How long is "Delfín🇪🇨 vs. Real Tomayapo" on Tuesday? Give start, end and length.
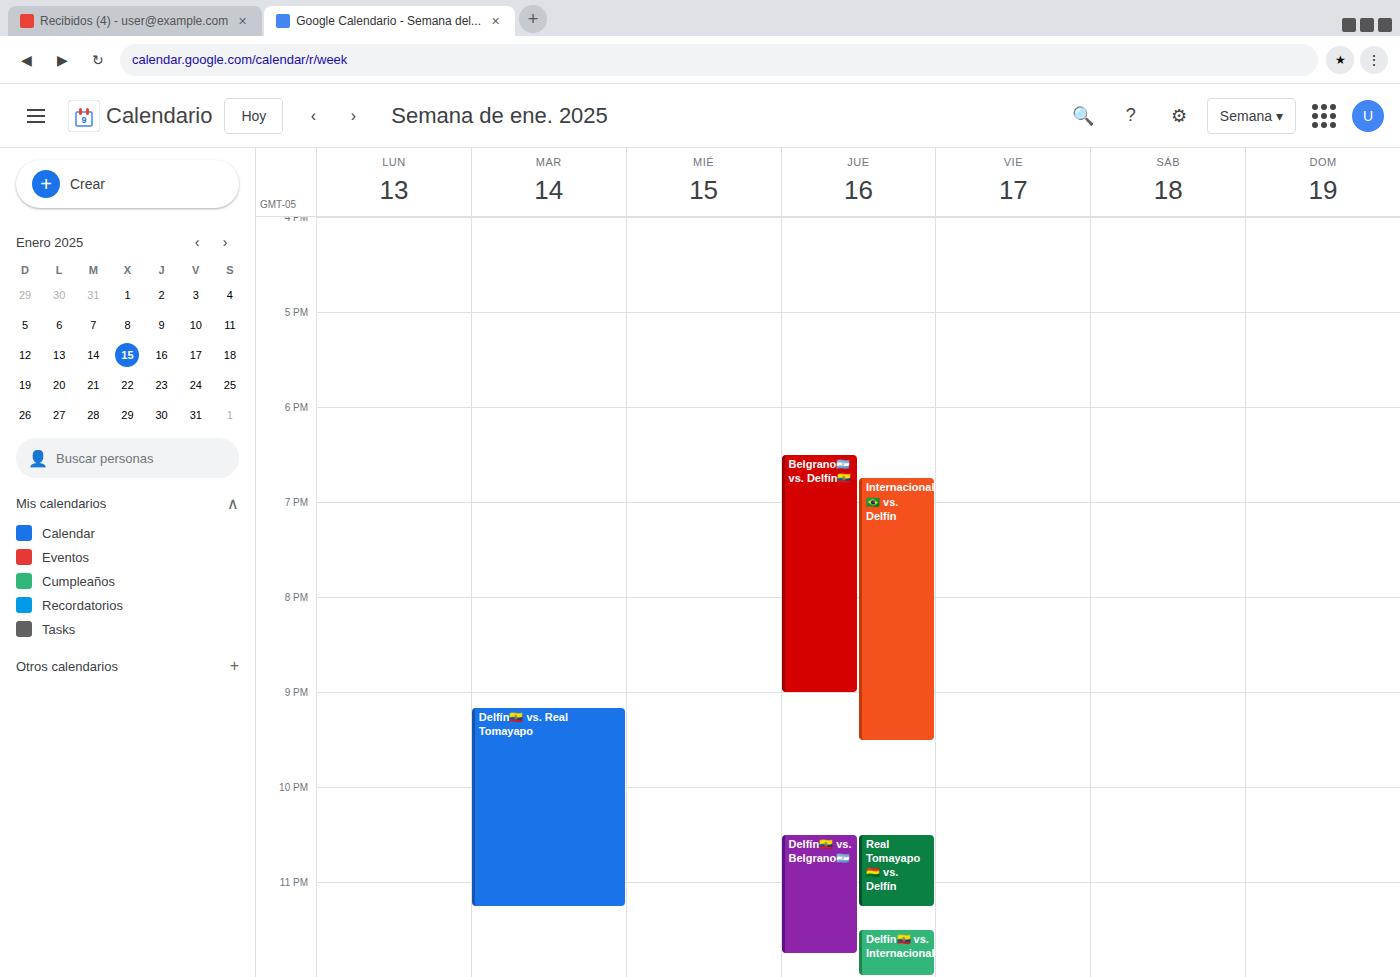
9:10 PM to 11:15 PM, 2 hours 5 minutes